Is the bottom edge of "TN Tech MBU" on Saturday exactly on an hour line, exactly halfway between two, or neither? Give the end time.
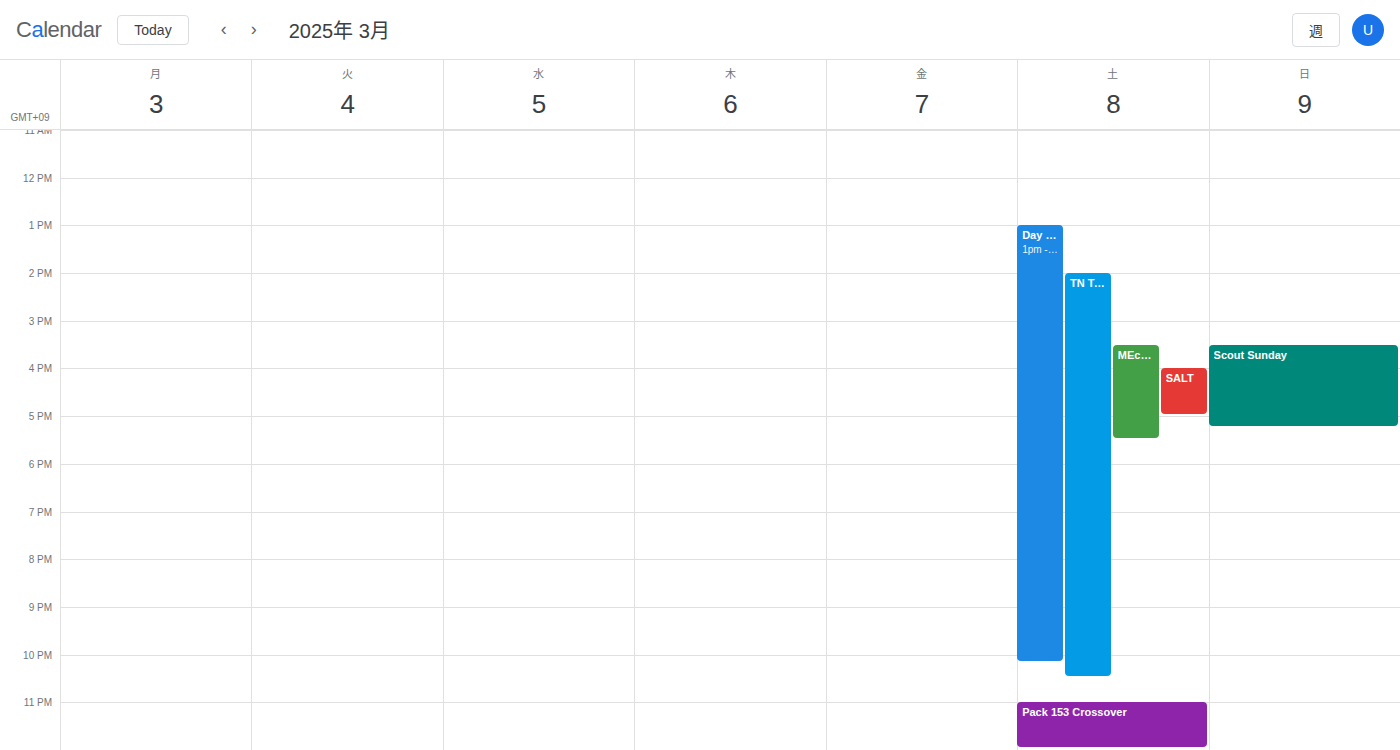
10:30 PM -- halfway between the 10 PM and 11 PM lines.